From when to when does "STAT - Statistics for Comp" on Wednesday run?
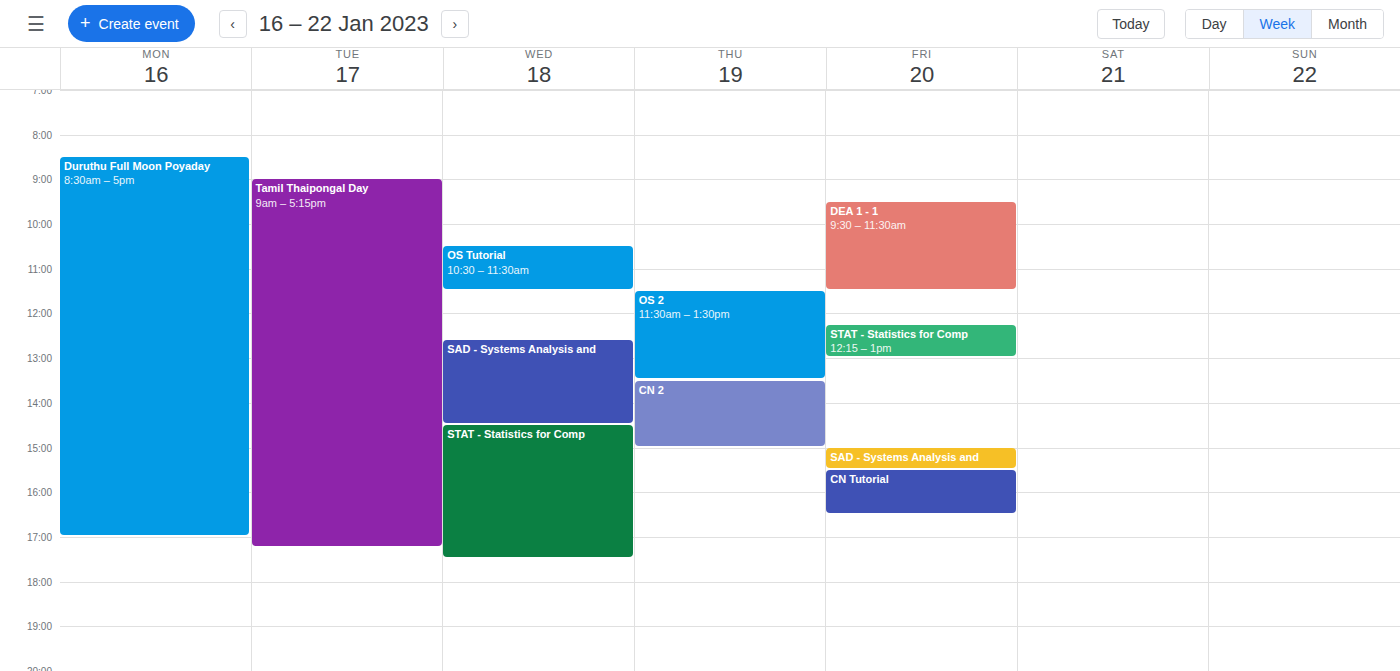
14:30 to 17:30